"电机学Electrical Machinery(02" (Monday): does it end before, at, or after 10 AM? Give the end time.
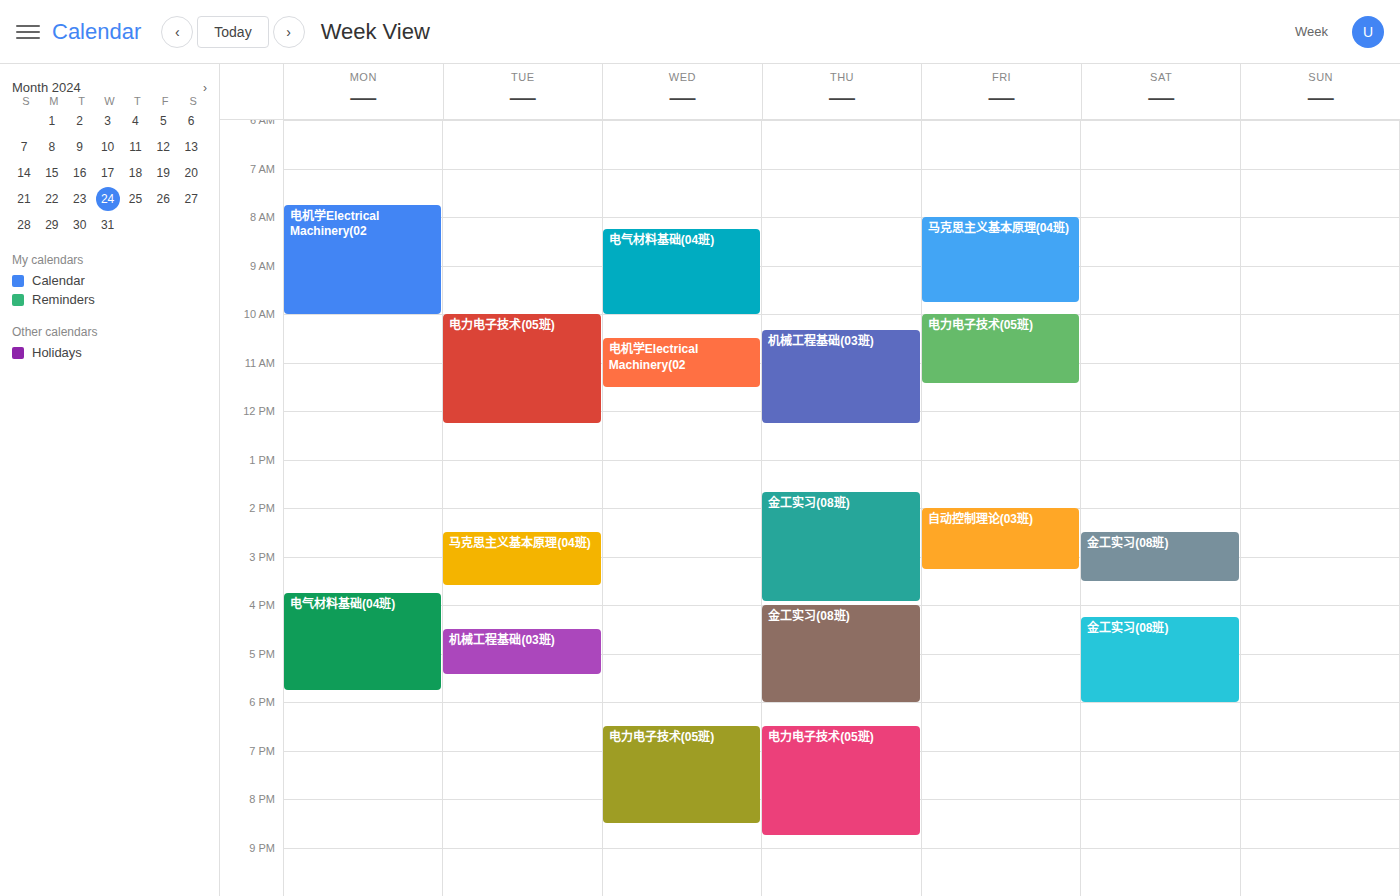
10:00 AM -- exactly at 10 AM, on the 10 AM line.